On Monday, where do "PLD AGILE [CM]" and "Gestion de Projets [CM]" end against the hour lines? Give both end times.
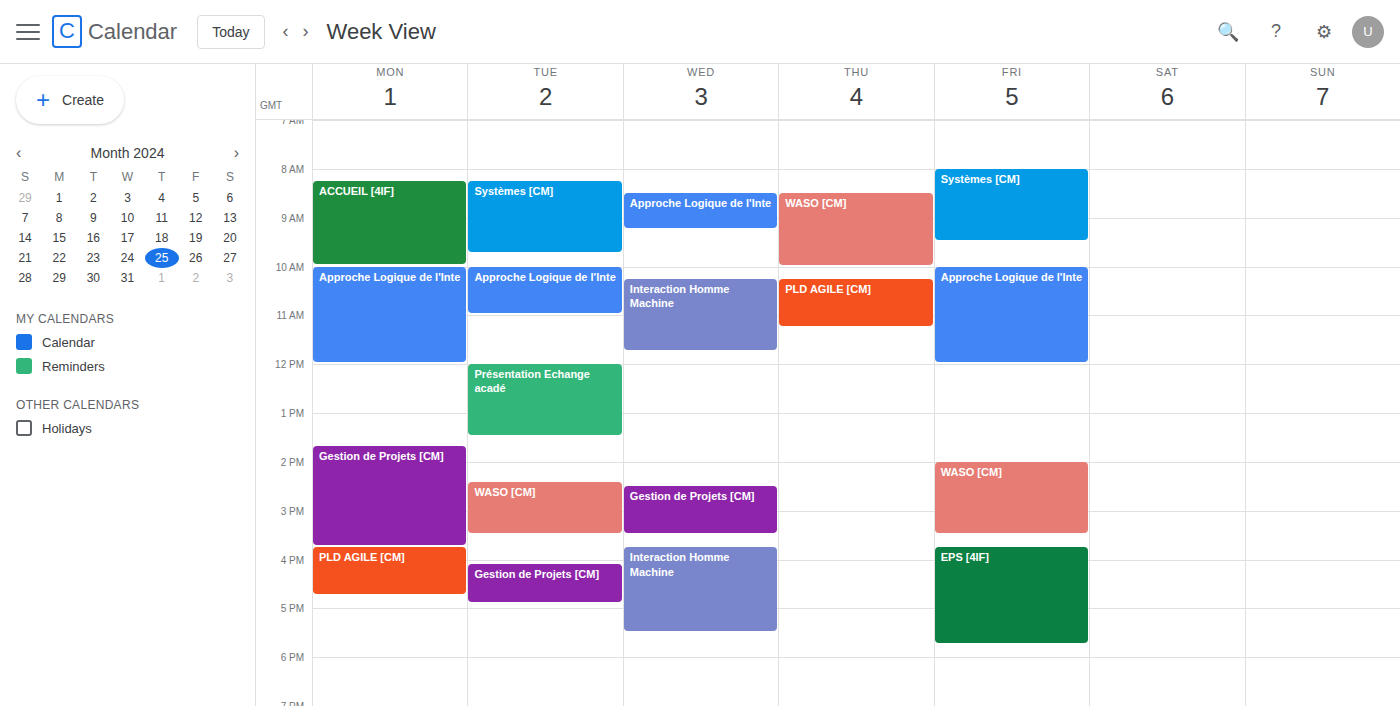
"PLD AGILE [CM]": 4:45 PM, neither: three quarters of the way from the 4 PM line to the 5 PM line. "Gestion de Projets [CM]": 3:45 PM, neither: three quarters of the way from the 3 PM line to the 4 PM line.